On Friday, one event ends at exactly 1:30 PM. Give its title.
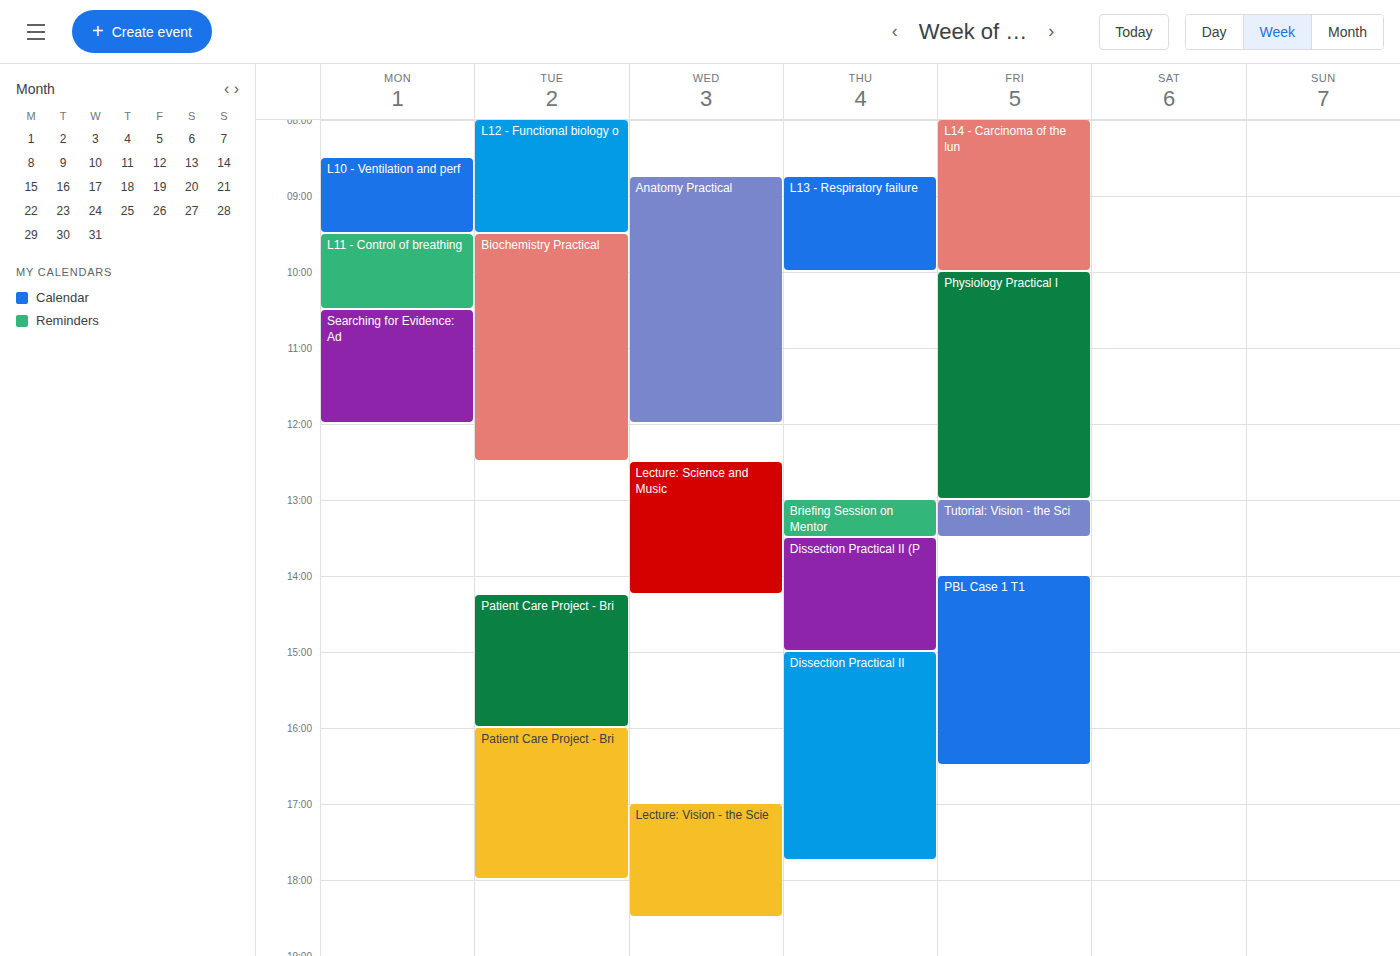
"Tutorial: Vision - the Sci"